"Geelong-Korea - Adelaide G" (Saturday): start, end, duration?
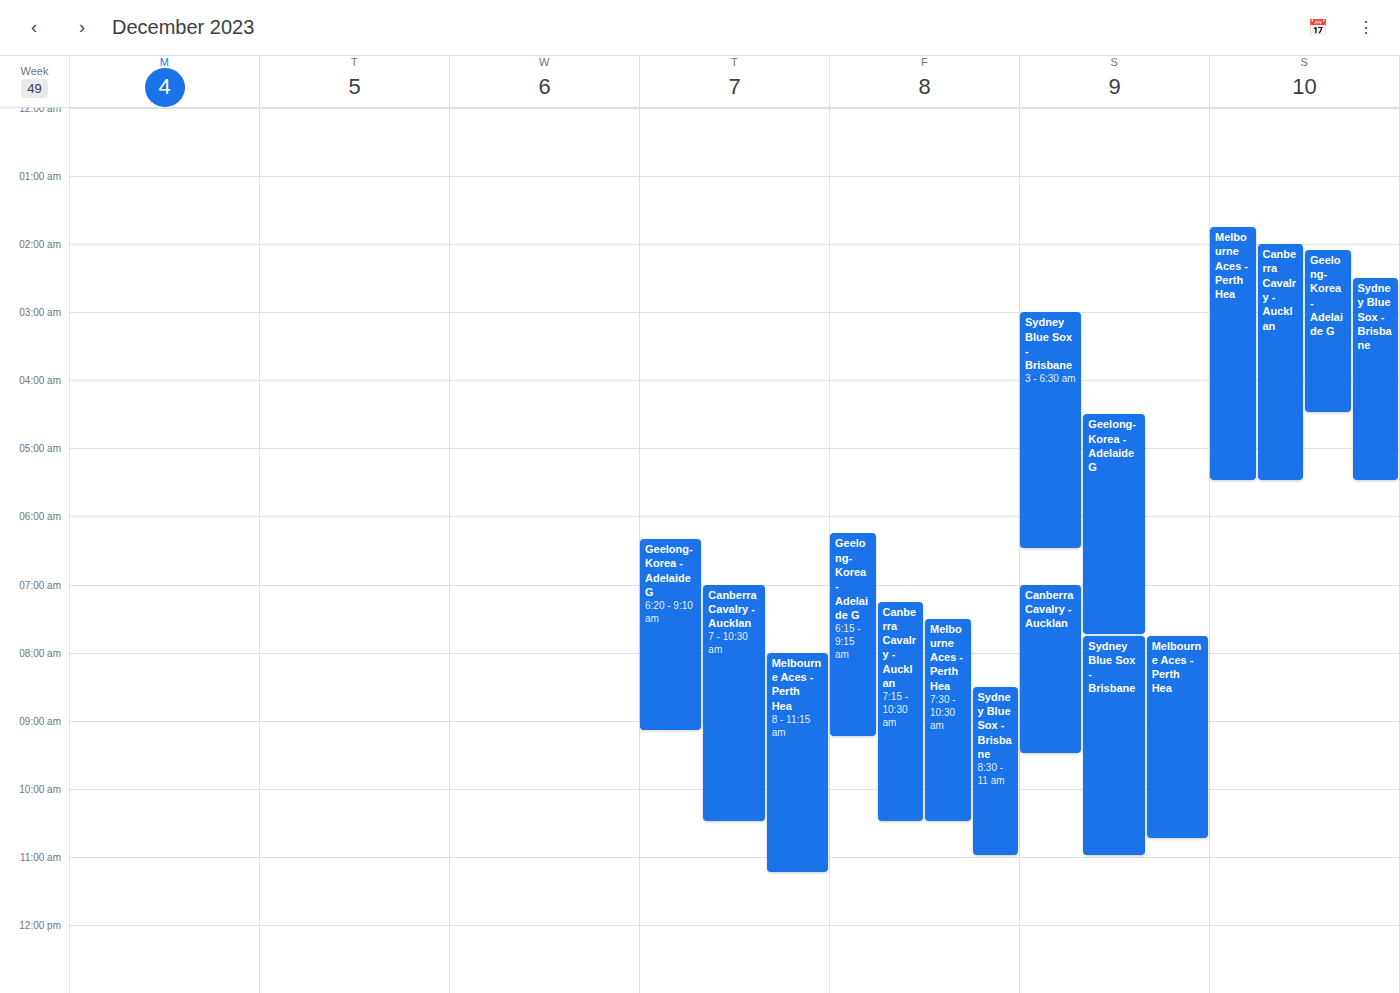
4:30 AM to 7:45 AM, 3 hours 15 minutes